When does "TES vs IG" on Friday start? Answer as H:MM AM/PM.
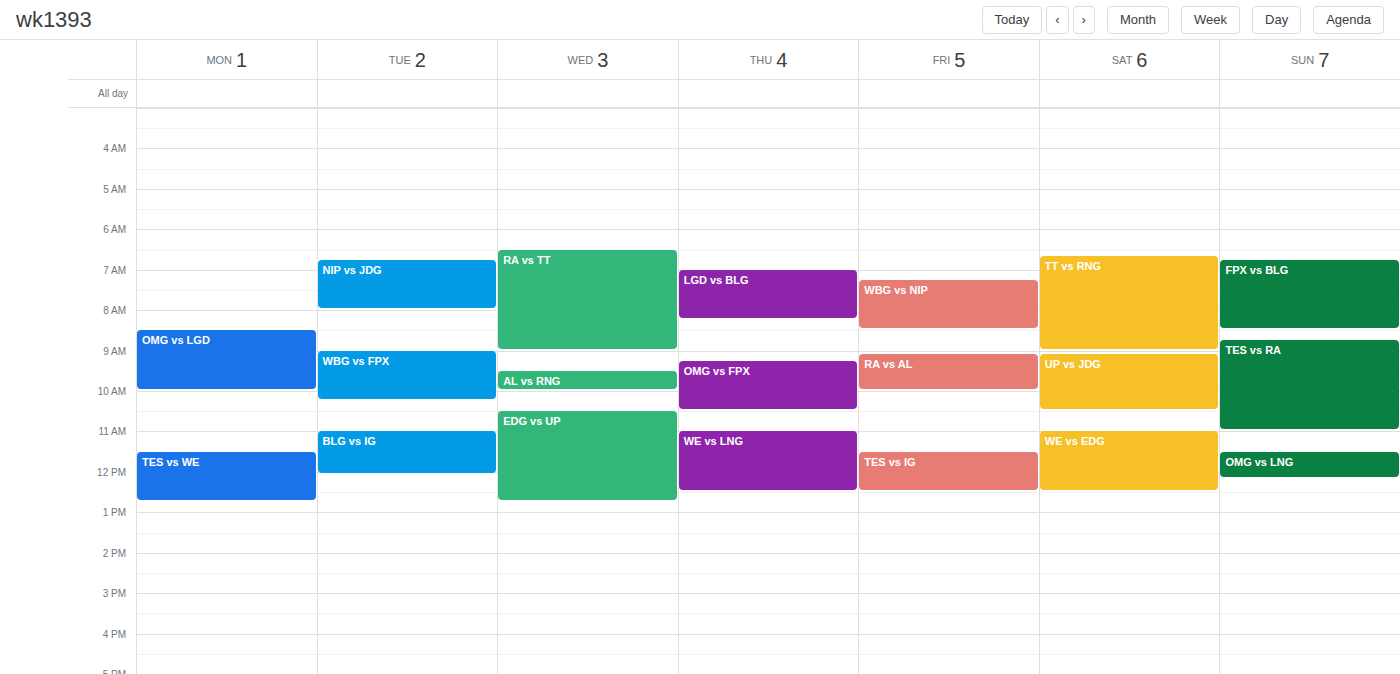
11:30 AM